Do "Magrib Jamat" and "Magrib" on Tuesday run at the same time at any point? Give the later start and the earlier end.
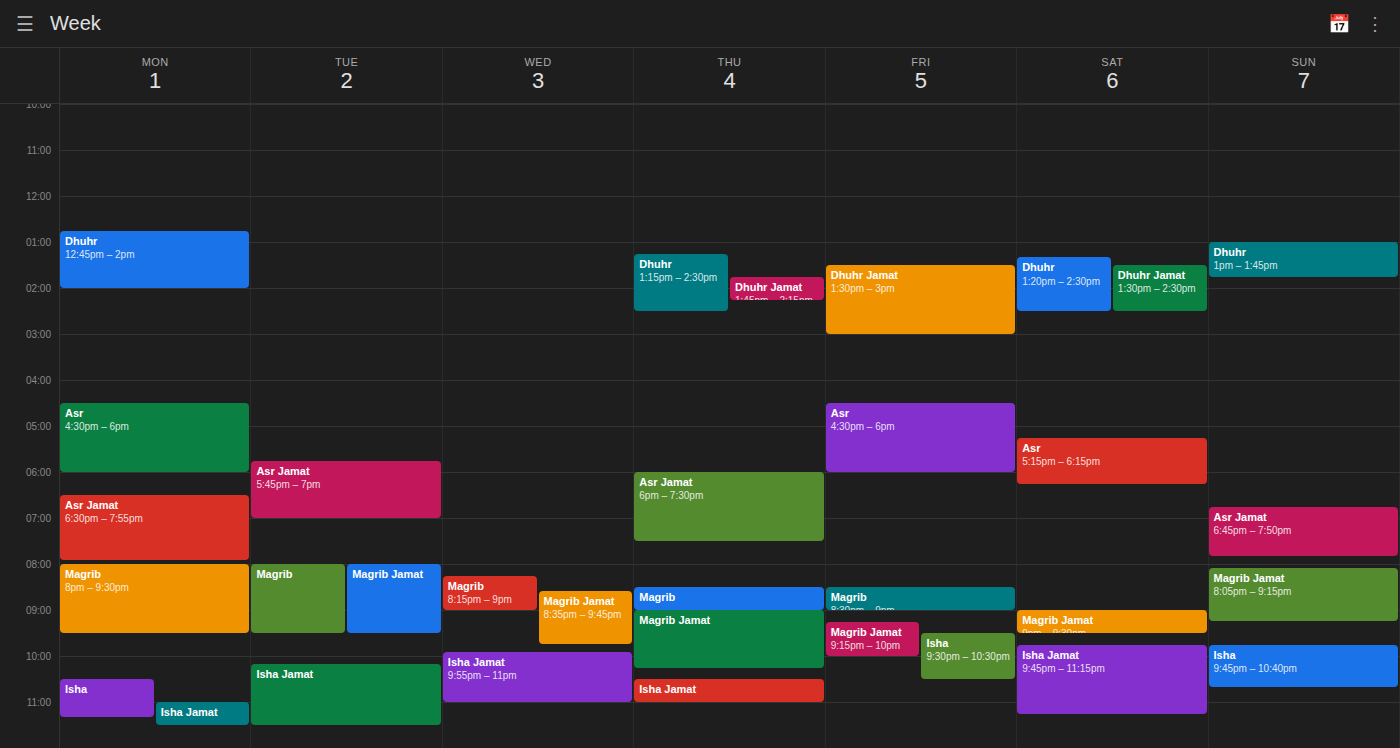
"Magrib" runs 8:00 PM to 9:30 PM, inside "Magrib Jamat" -- they overlap.